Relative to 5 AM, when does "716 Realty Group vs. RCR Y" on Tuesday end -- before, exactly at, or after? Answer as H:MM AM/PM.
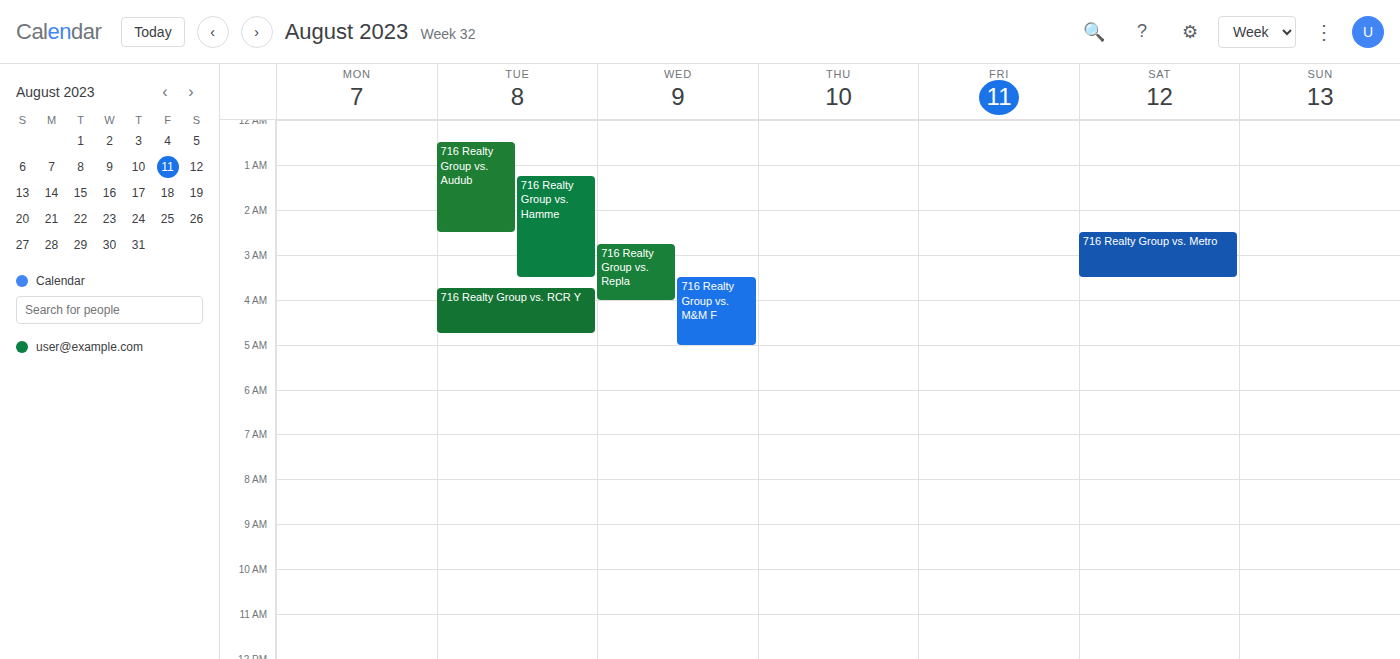
4:45 AM -- before 5 AM, 15 minutes above the 5 AM line.